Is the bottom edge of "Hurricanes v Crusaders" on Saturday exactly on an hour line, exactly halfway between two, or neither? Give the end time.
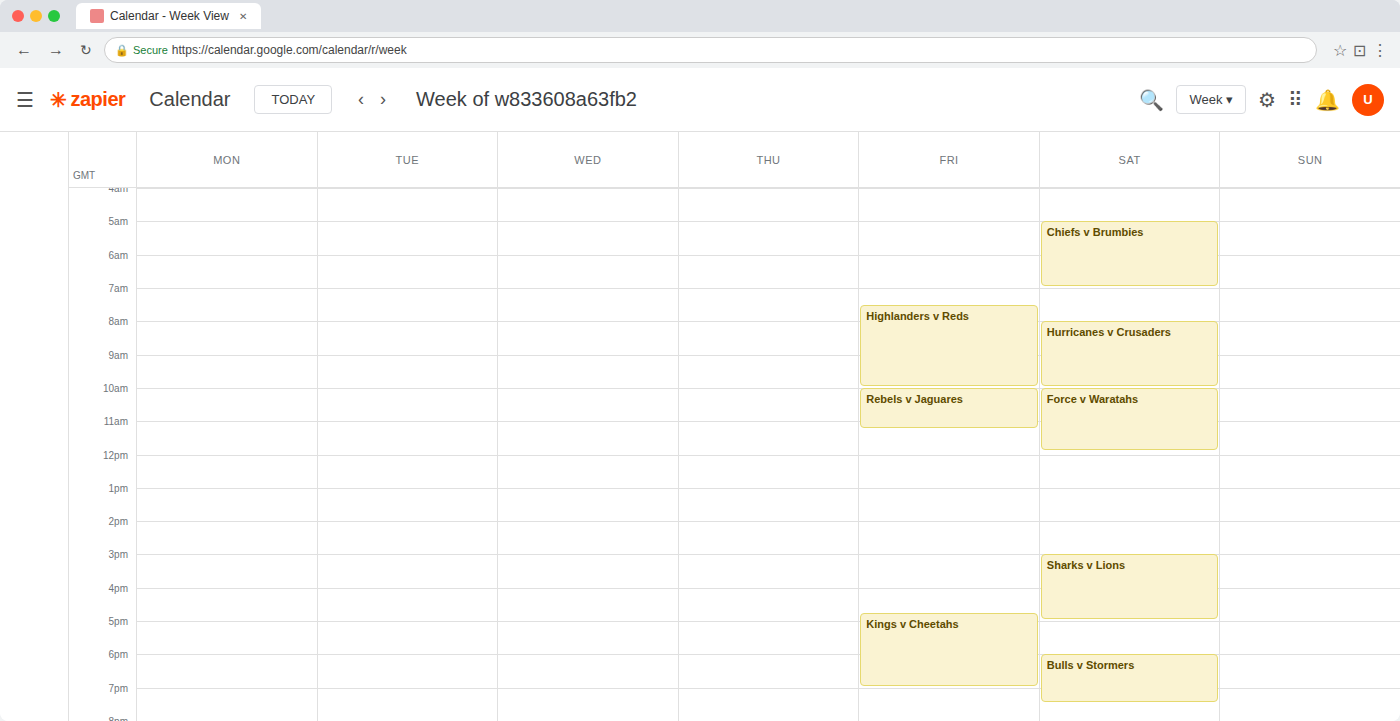
10:00 AM -- exactly on the 10 AM line.